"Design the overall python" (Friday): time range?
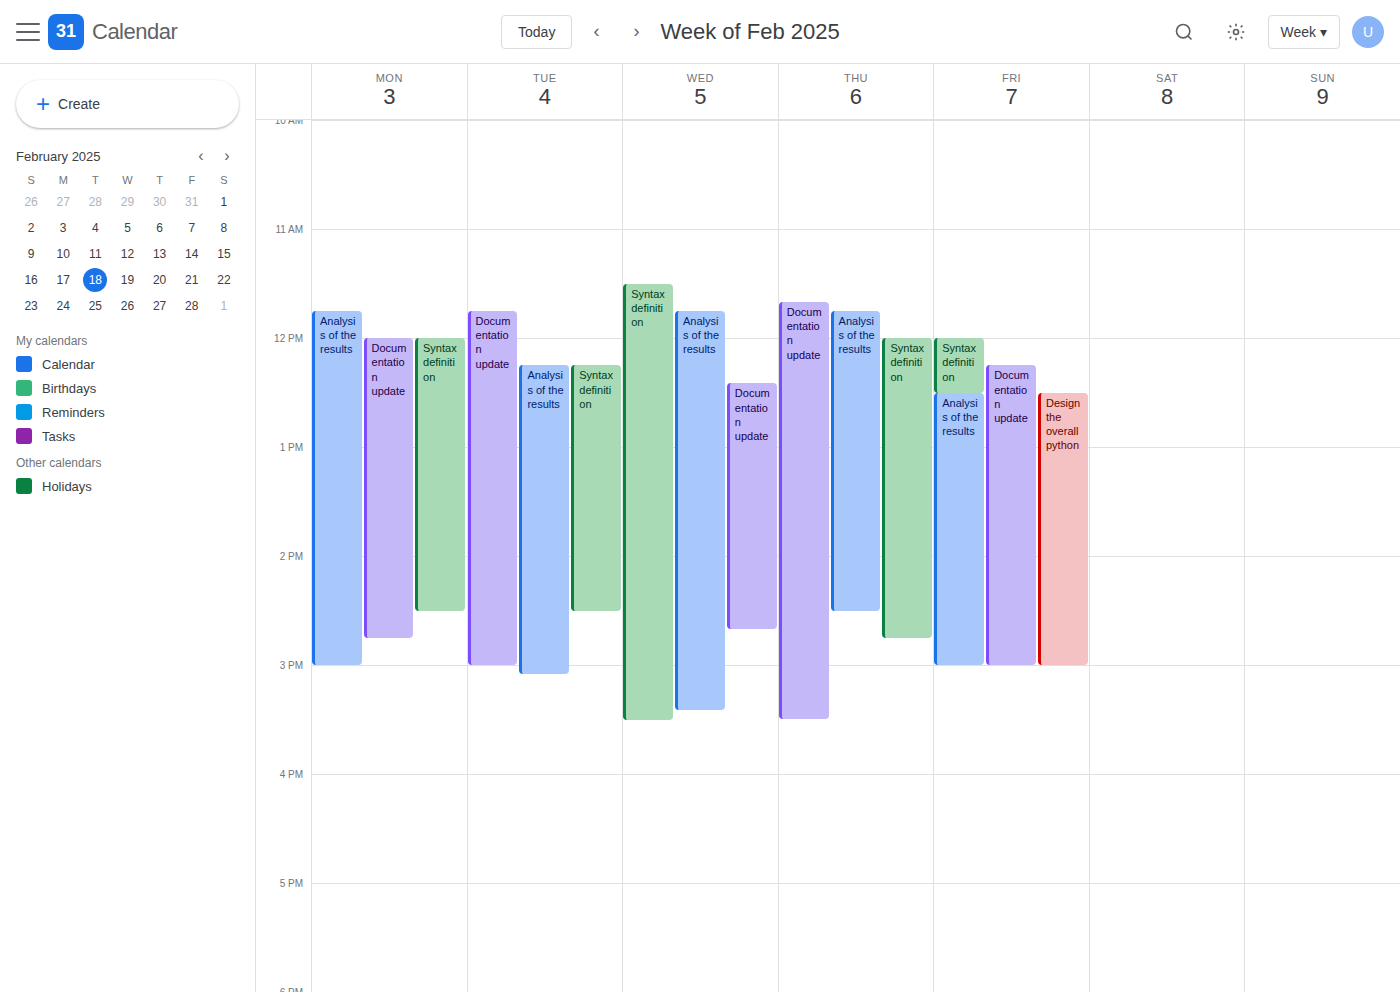
12:30 PM to 3:00 PM